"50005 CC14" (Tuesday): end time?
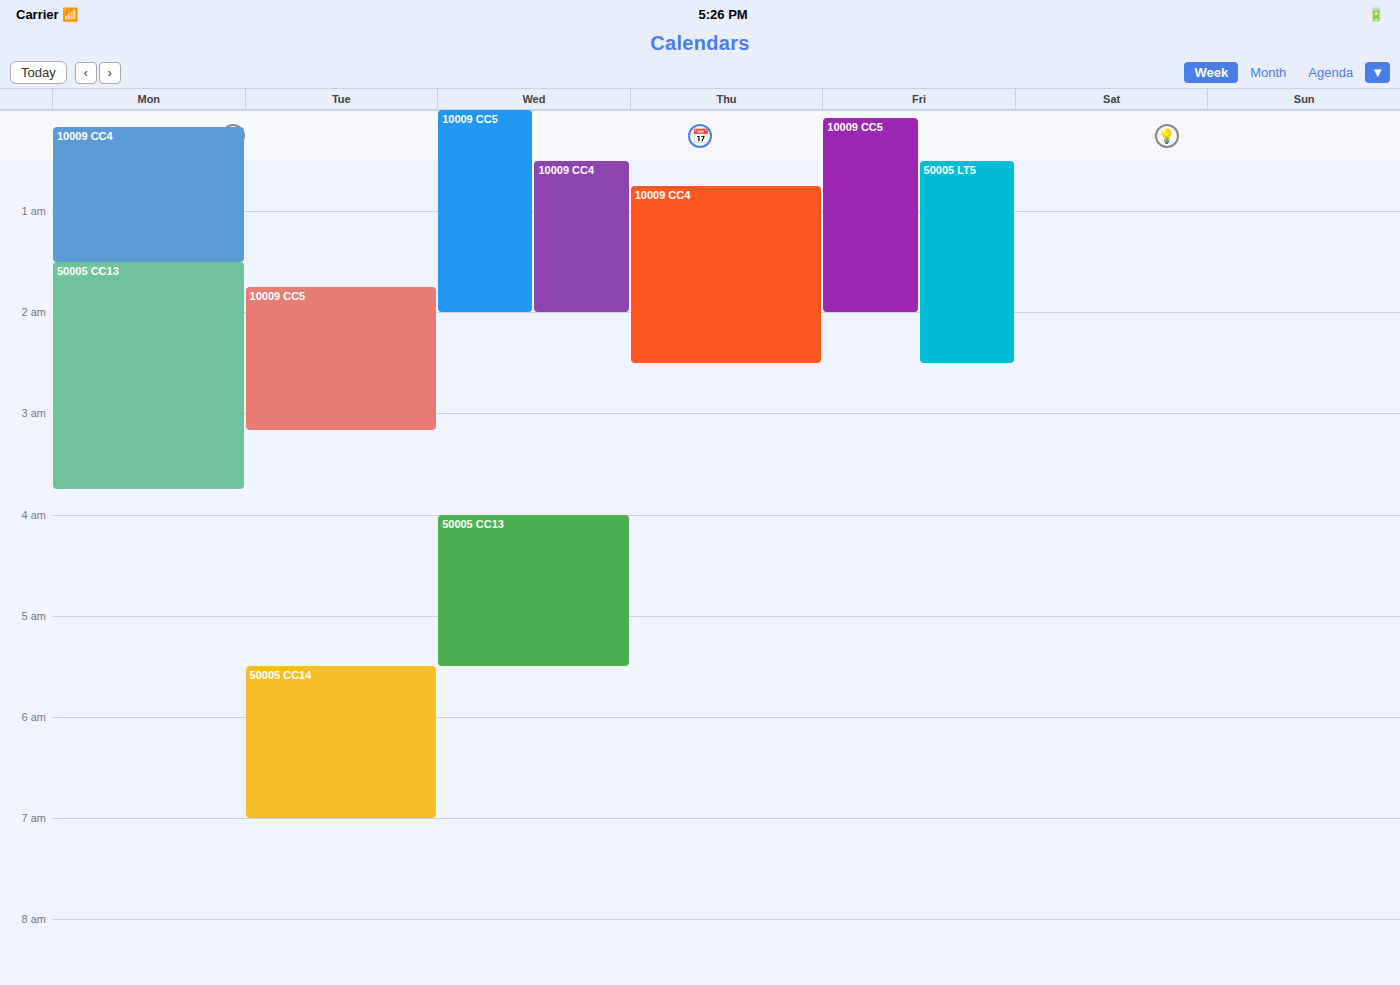
7:00 AM